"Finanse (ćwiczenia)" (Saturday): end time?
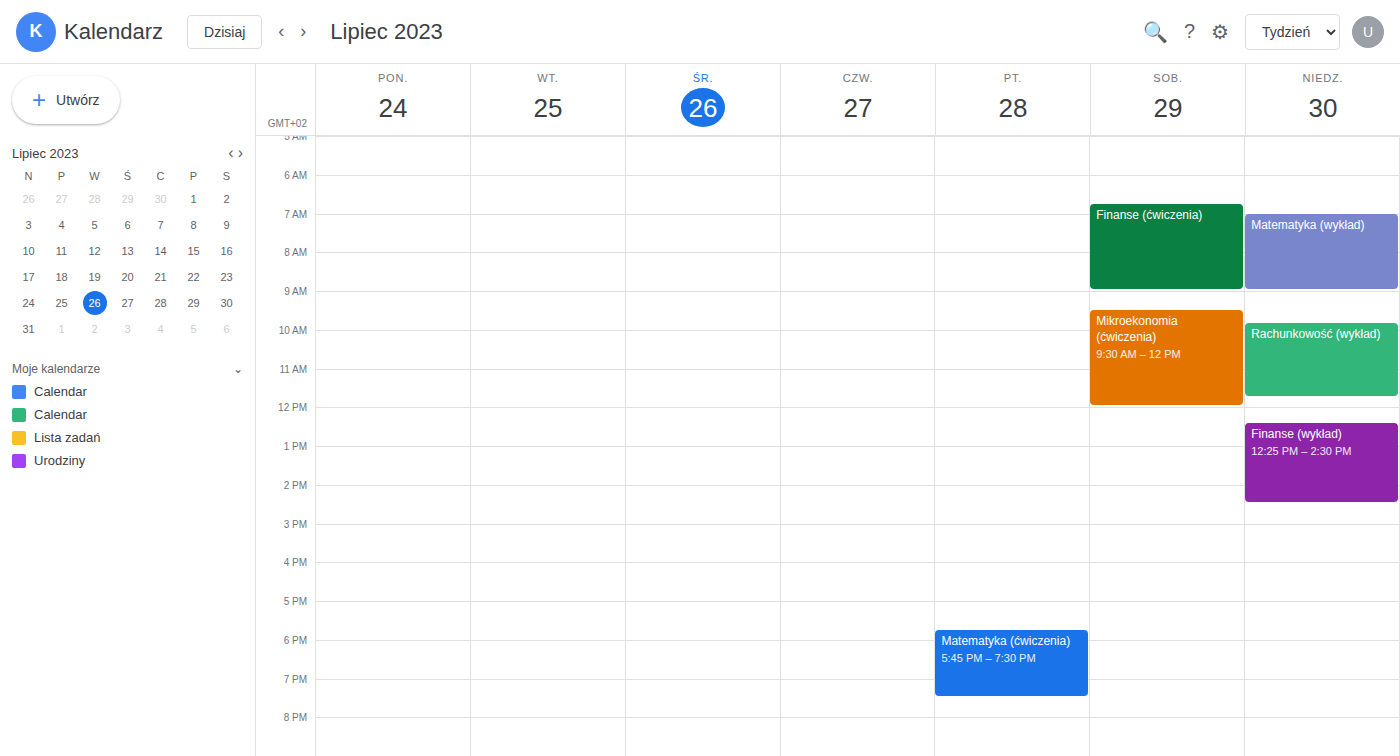
9:00 AM